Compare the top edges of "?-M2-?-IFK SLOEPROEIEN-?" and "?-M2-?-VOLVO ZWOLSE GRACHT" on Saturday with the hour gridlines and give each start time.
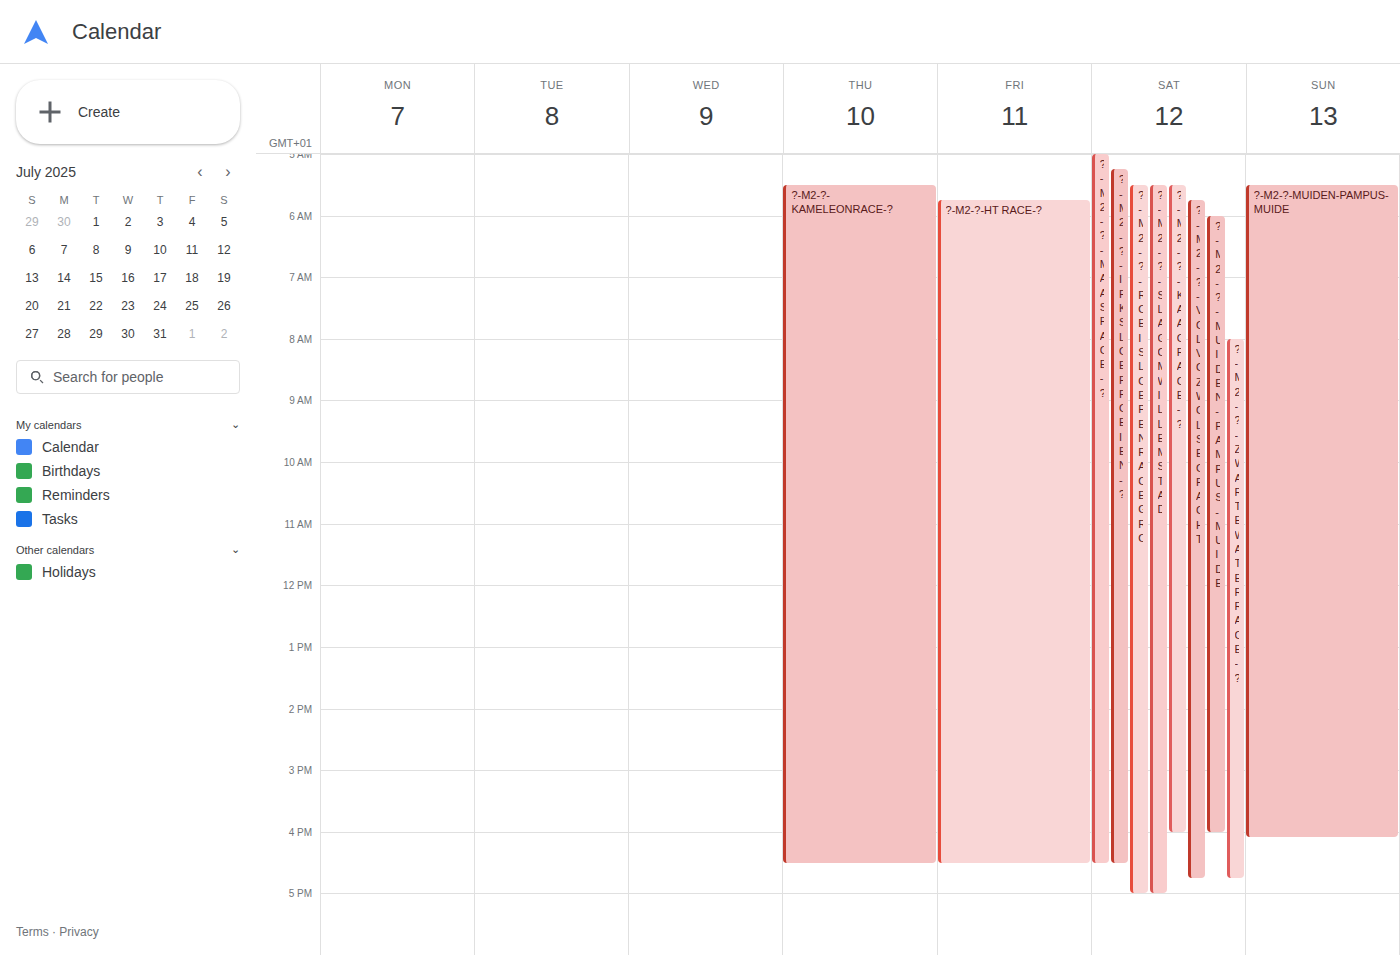
"?-M2-?-IFK SLOEPROEIEN-?": 5:15 AM, neither: a quarter of the way from the 5 AM line to the 6 AM line. "?-M2-?-VOLVO ZWOLSE GRACHT": 5:45 AM, neither: three quarters of the way from the 5 AM line to the 6 AM line.